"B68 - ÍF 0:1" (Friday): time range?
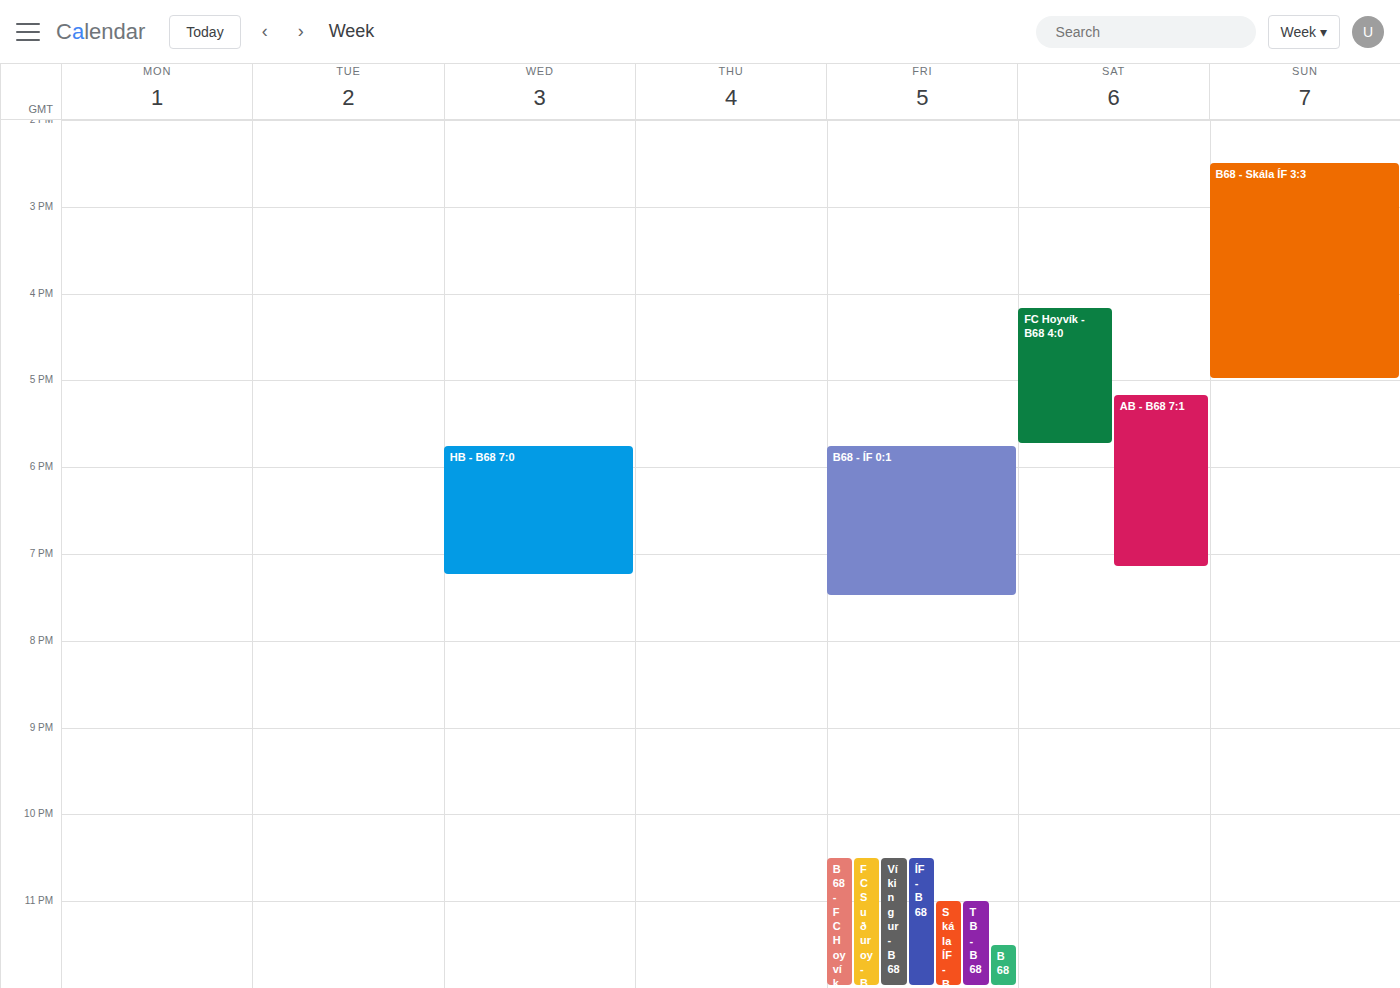
17:45 to 19:30